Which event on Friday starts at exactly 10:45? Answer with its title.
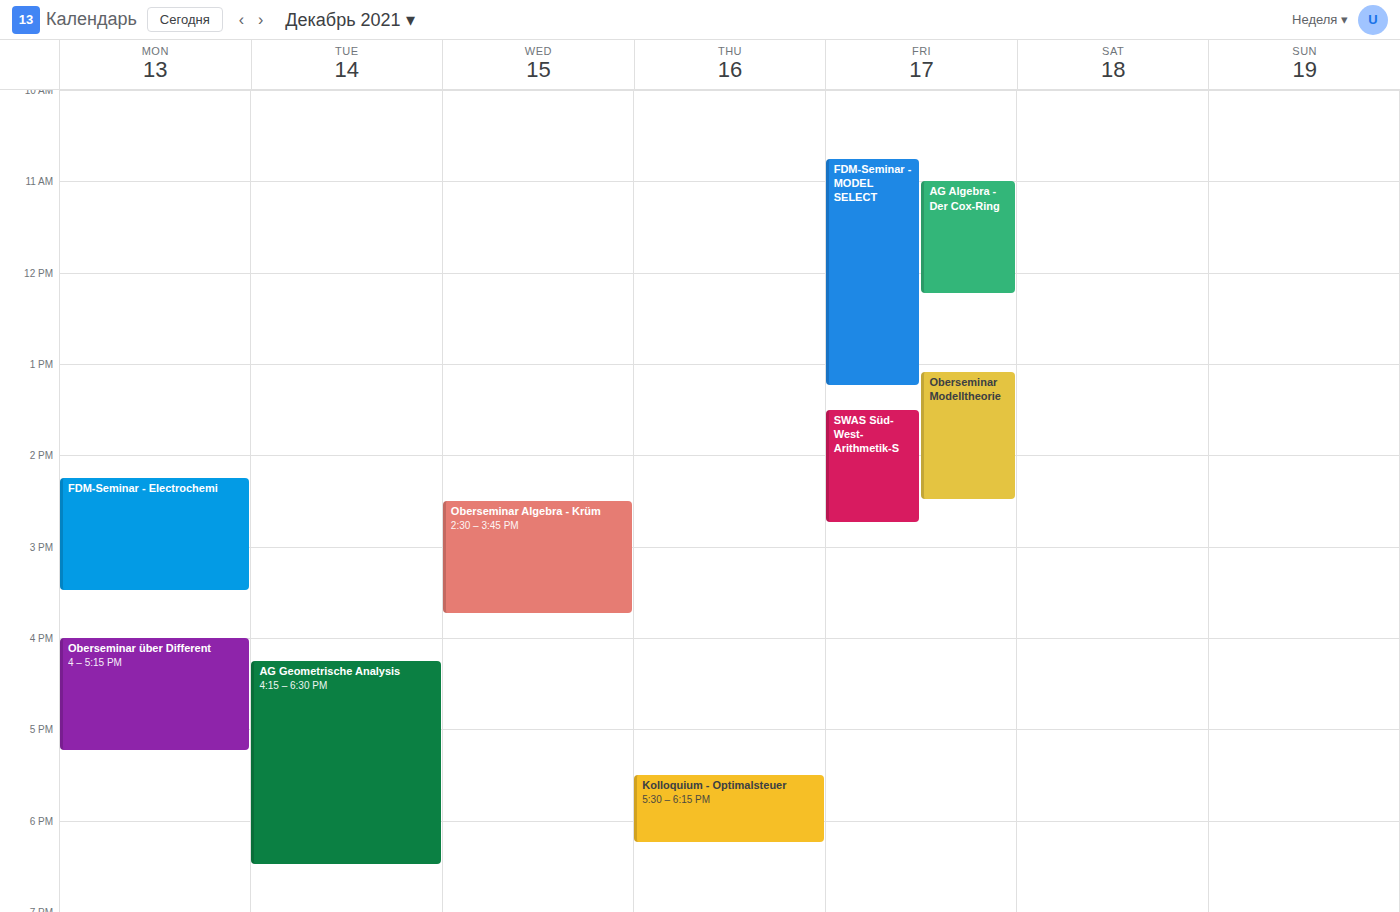
"FDM-Seminar - MODEL SELECT"